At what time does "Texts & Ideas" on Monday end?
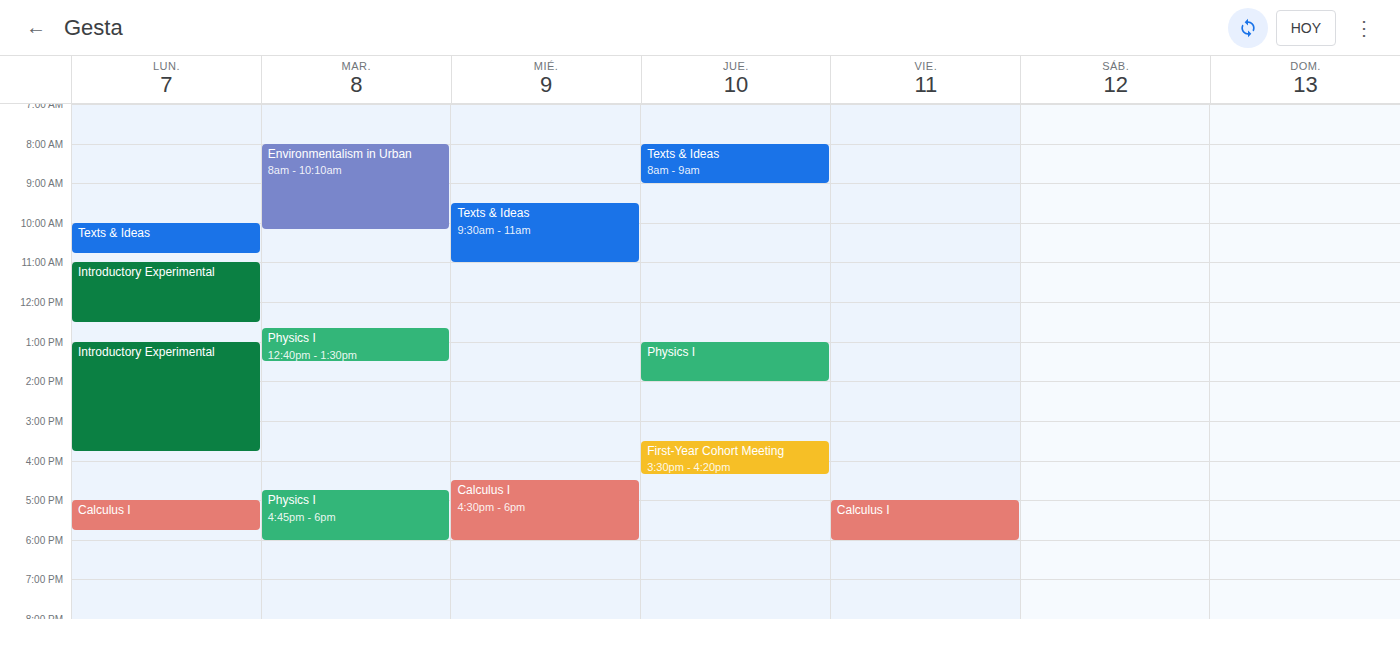
10:45 AM